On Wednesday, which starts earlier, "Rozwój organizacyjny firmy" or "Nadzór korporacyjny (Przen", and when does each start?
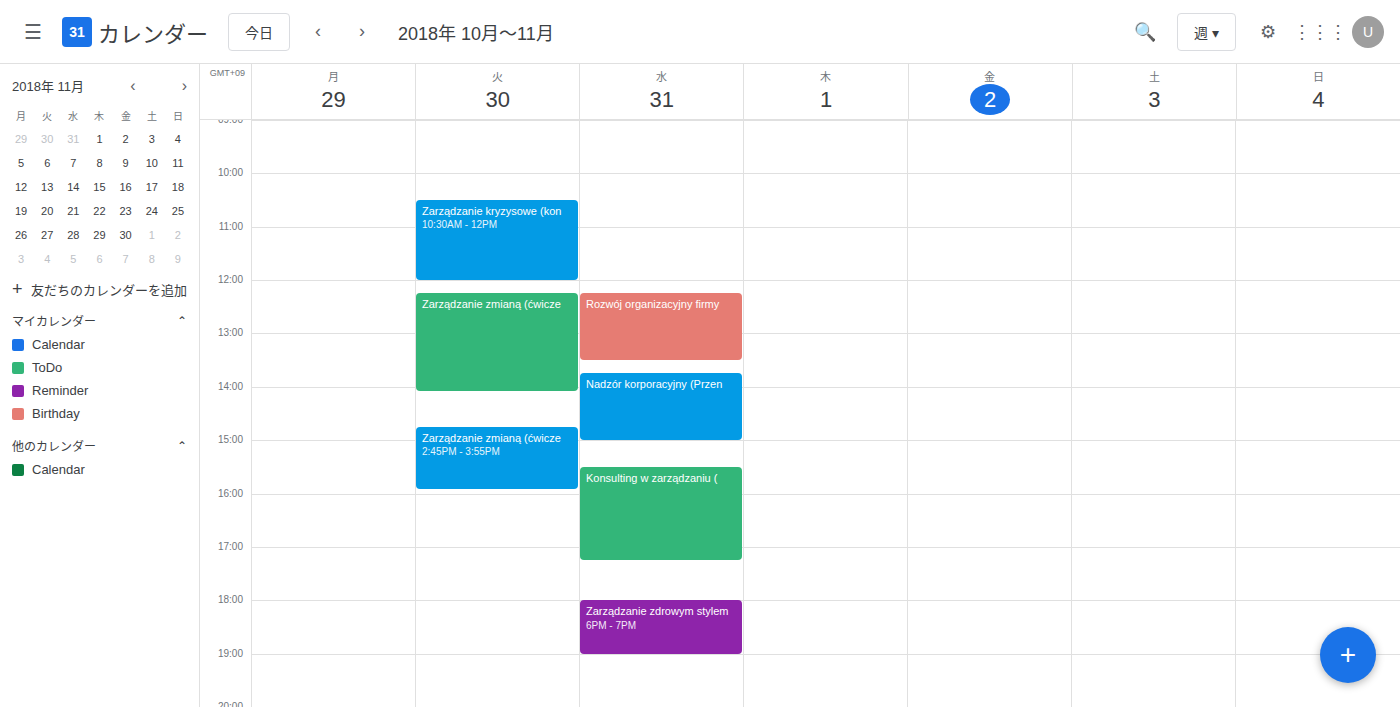
"Rozwój organizacyjny firmy" 12:15; "Nadzór korporacyjny (Przen" 13:45.